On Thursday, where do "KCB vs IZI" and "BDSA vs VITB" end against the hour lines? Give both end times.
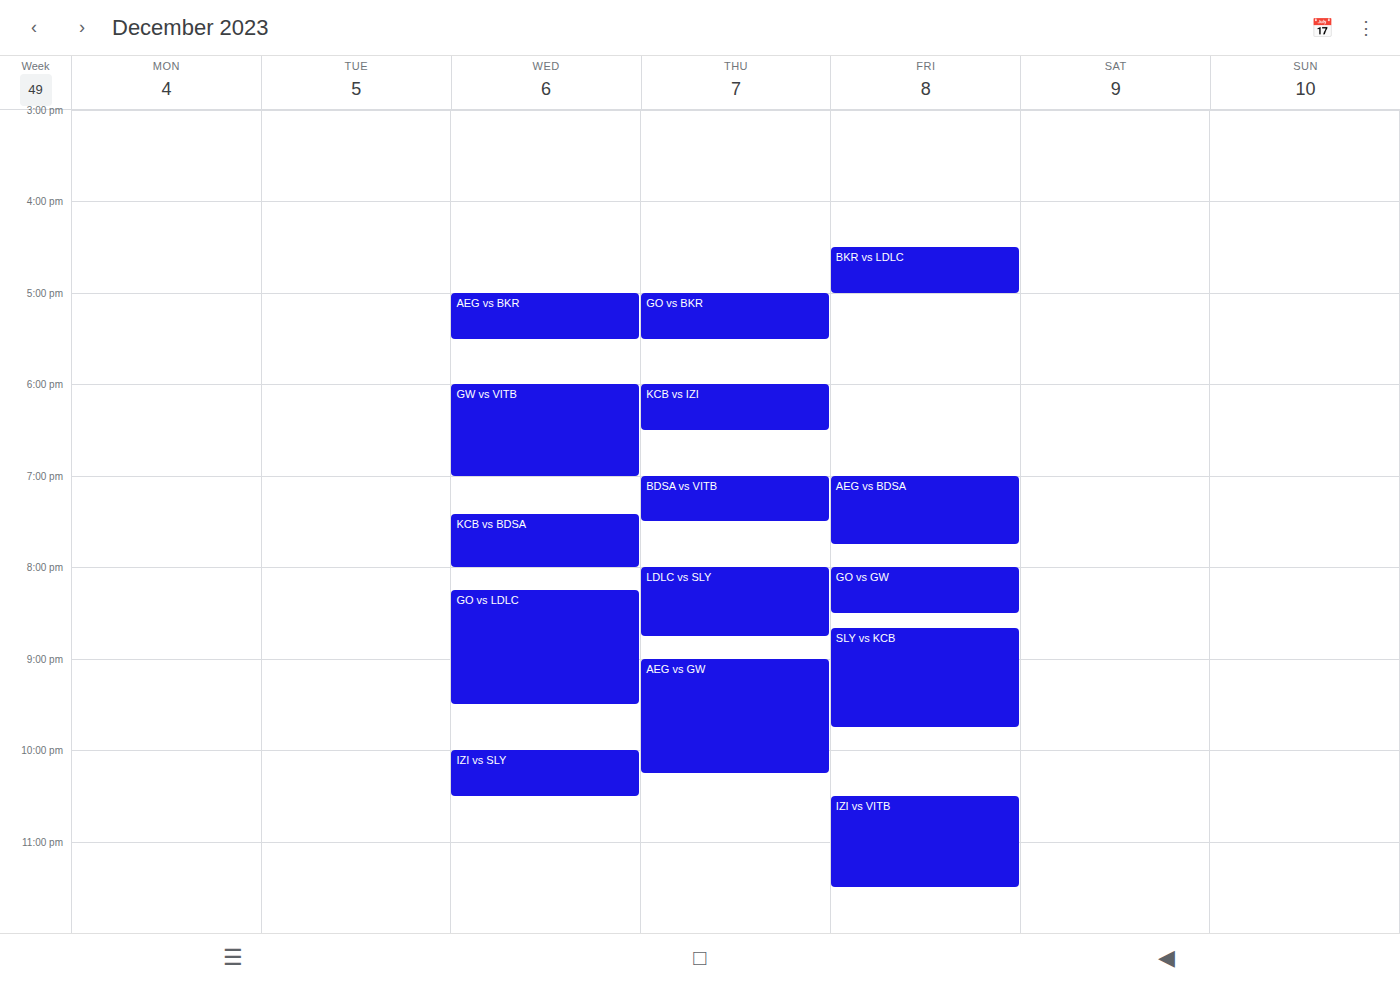
"KCB vs IZI": 6:30 PM, halfway between the 6 PM and 7 PM lines. "BDSA vs VITB": 7:30 PM, halfway between the 7 PM and 8 PM lines.